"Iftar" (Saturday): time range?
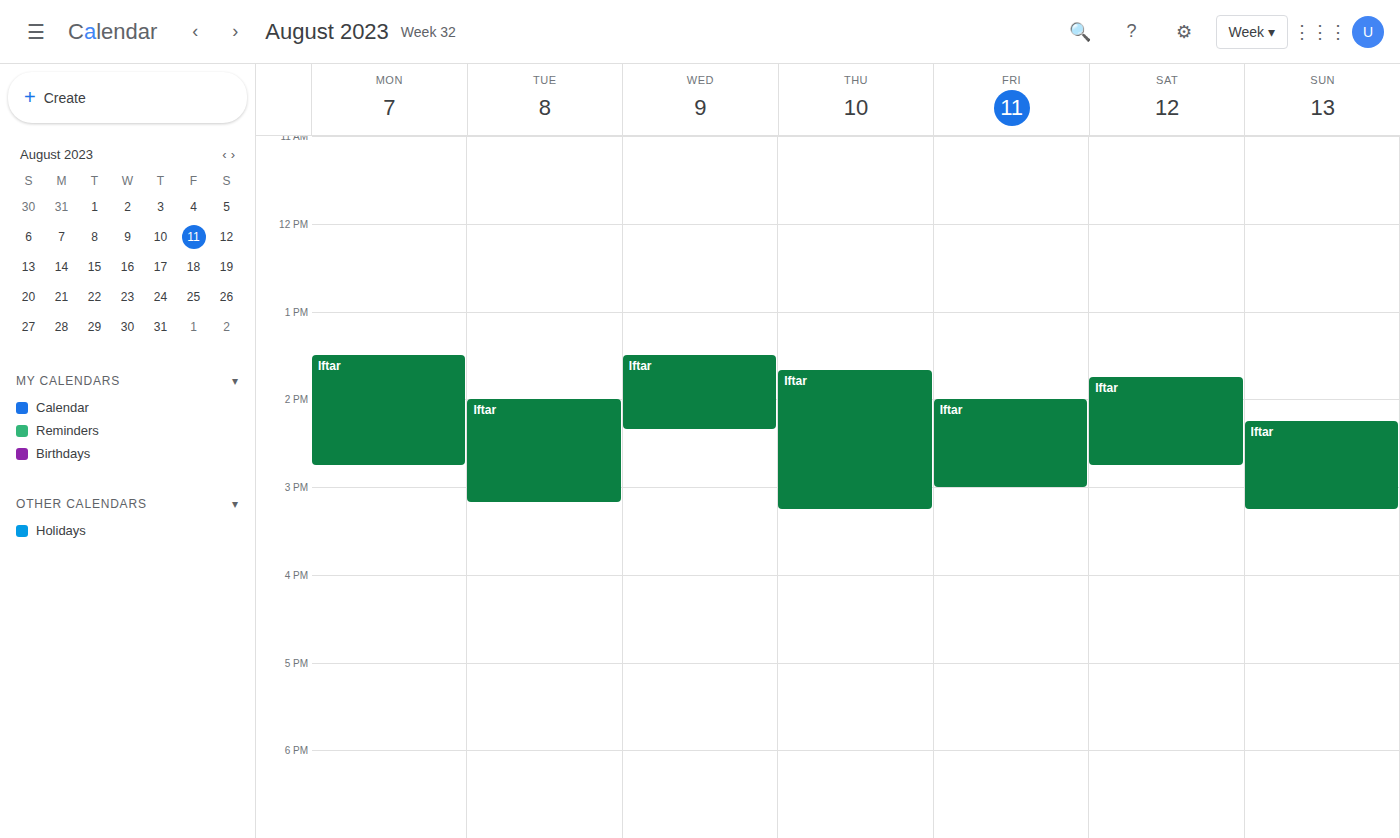
1:45 PM to 2:45 PM